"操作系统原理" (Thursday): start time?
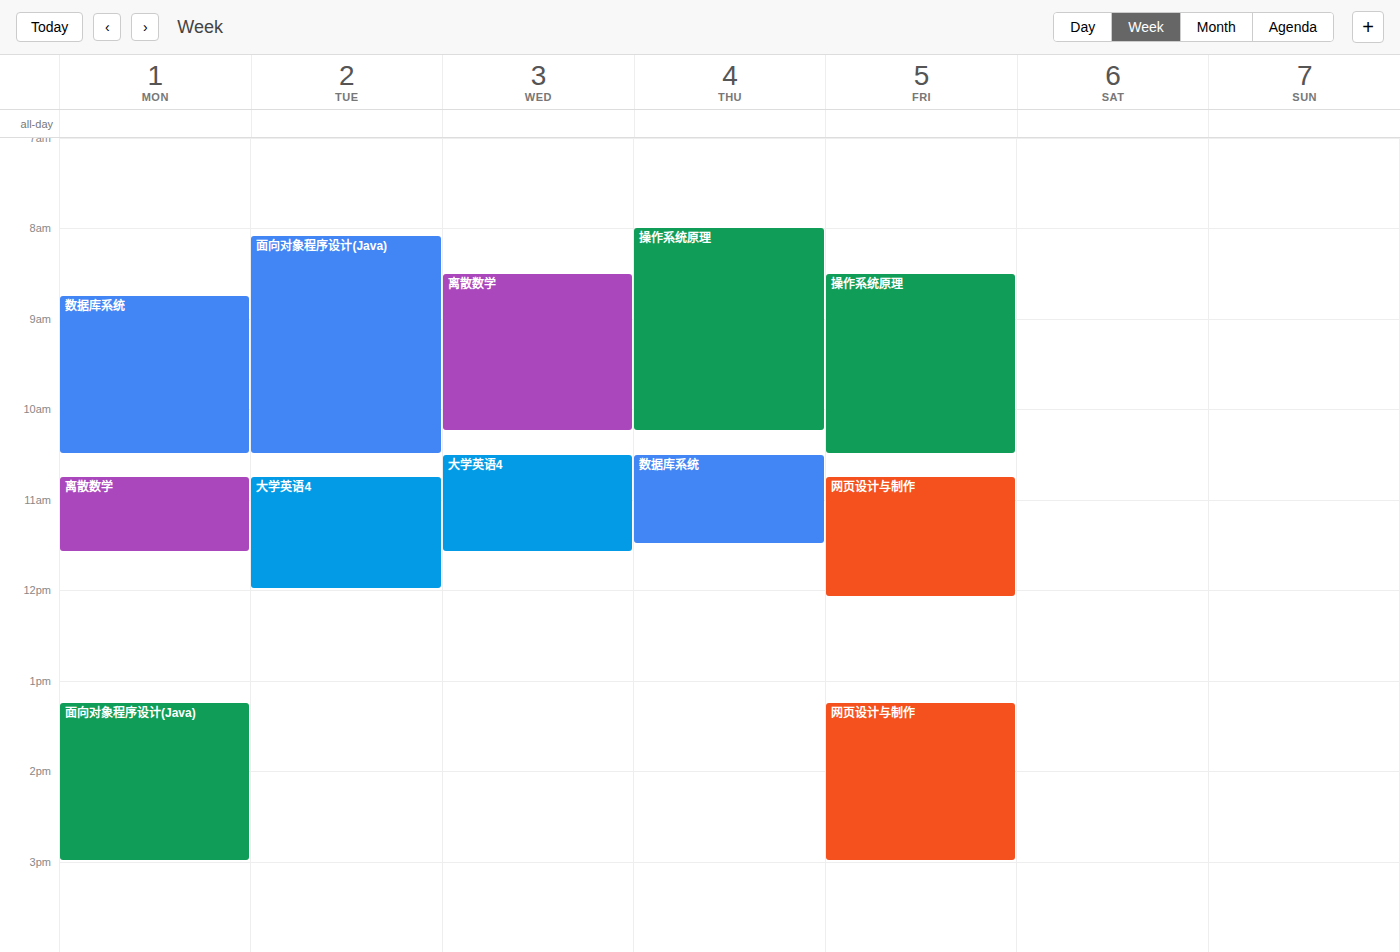
8:00 AM